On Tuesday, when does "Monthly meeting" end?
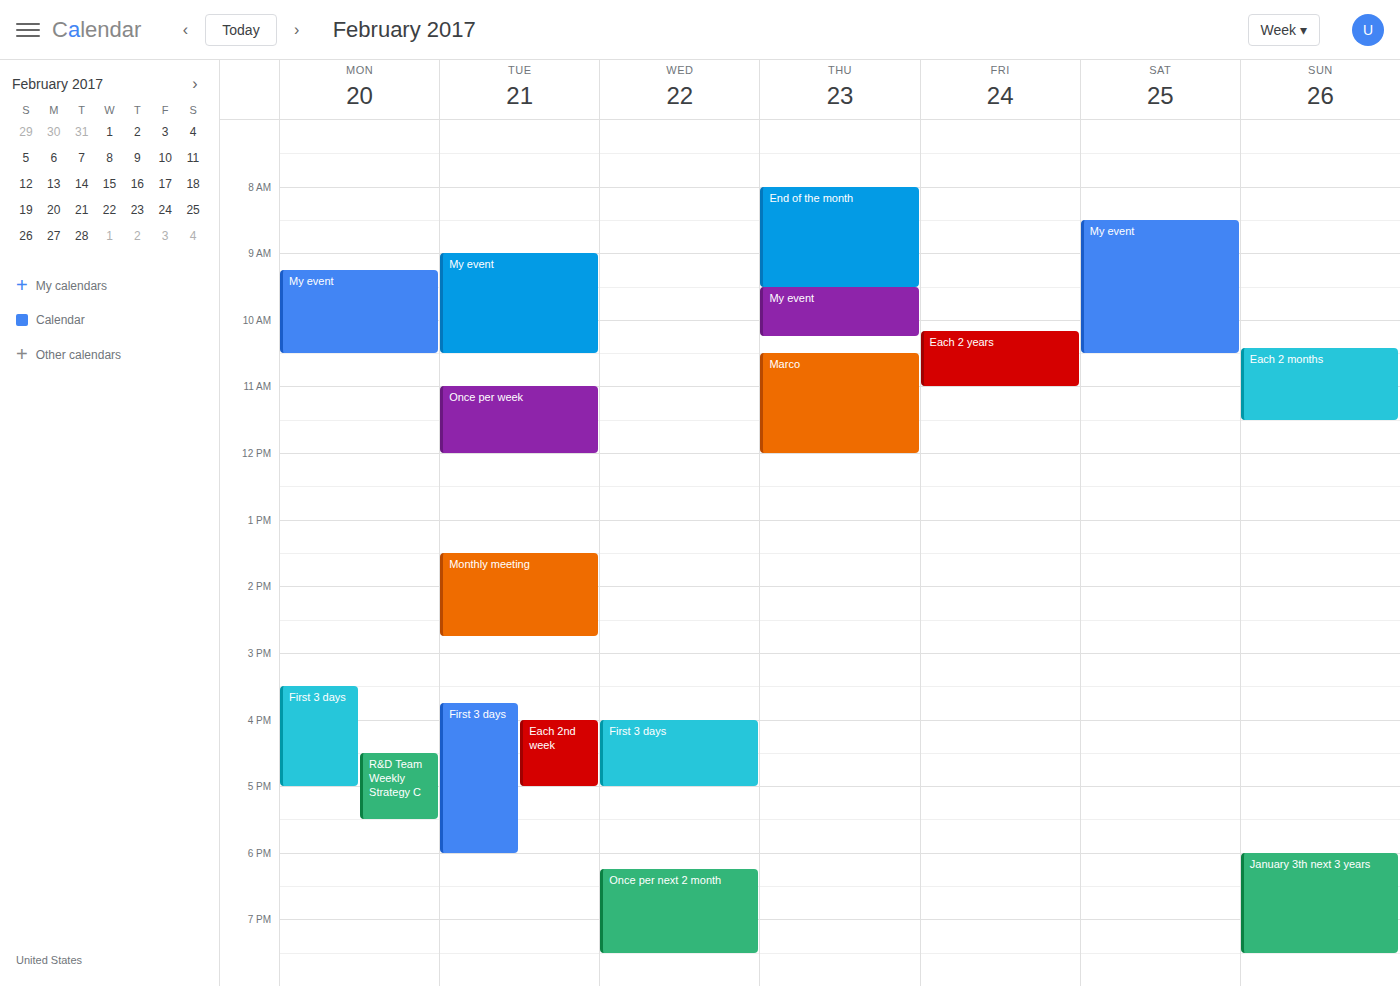
2:45 PM